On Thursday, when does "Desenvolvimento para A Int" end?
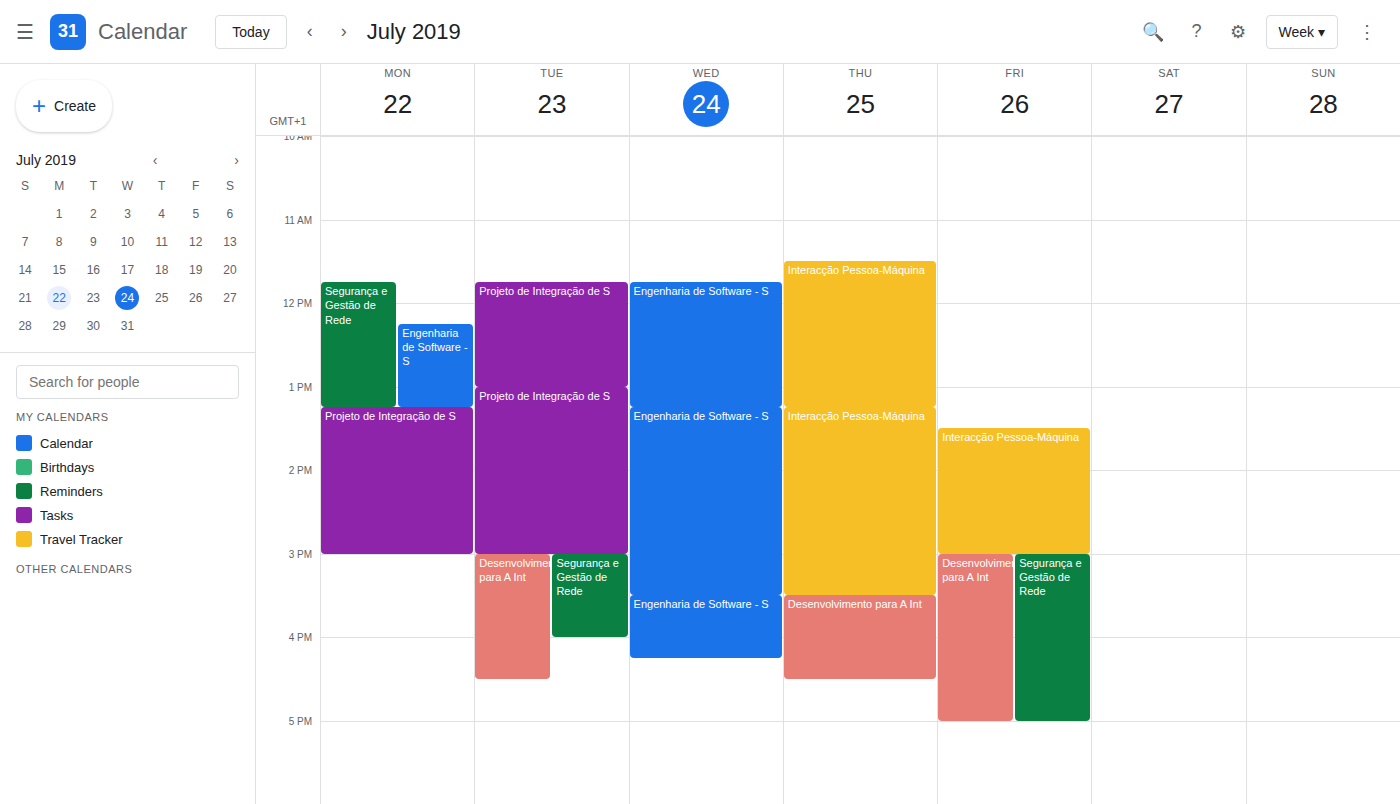
4:30 PM